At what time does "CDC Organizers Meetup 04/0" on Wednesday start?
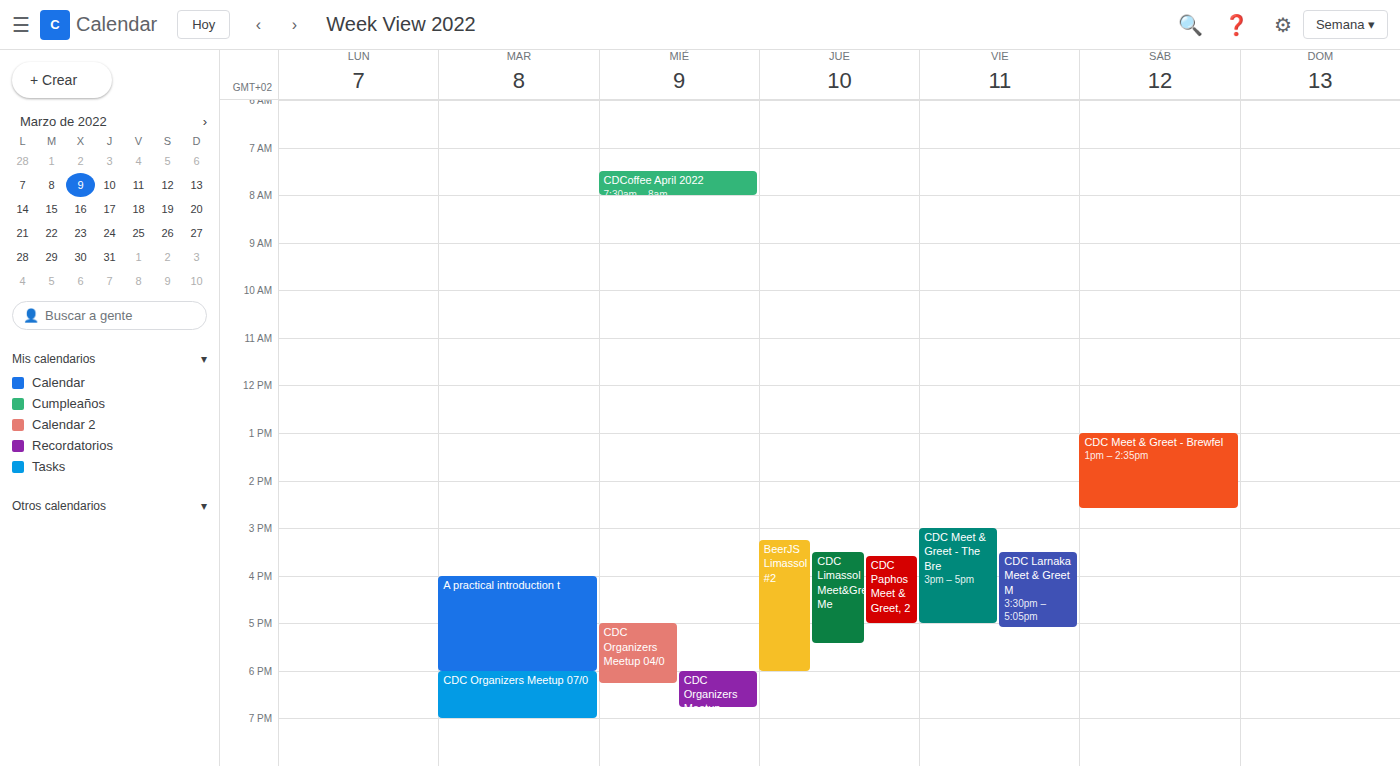
5:00 PM